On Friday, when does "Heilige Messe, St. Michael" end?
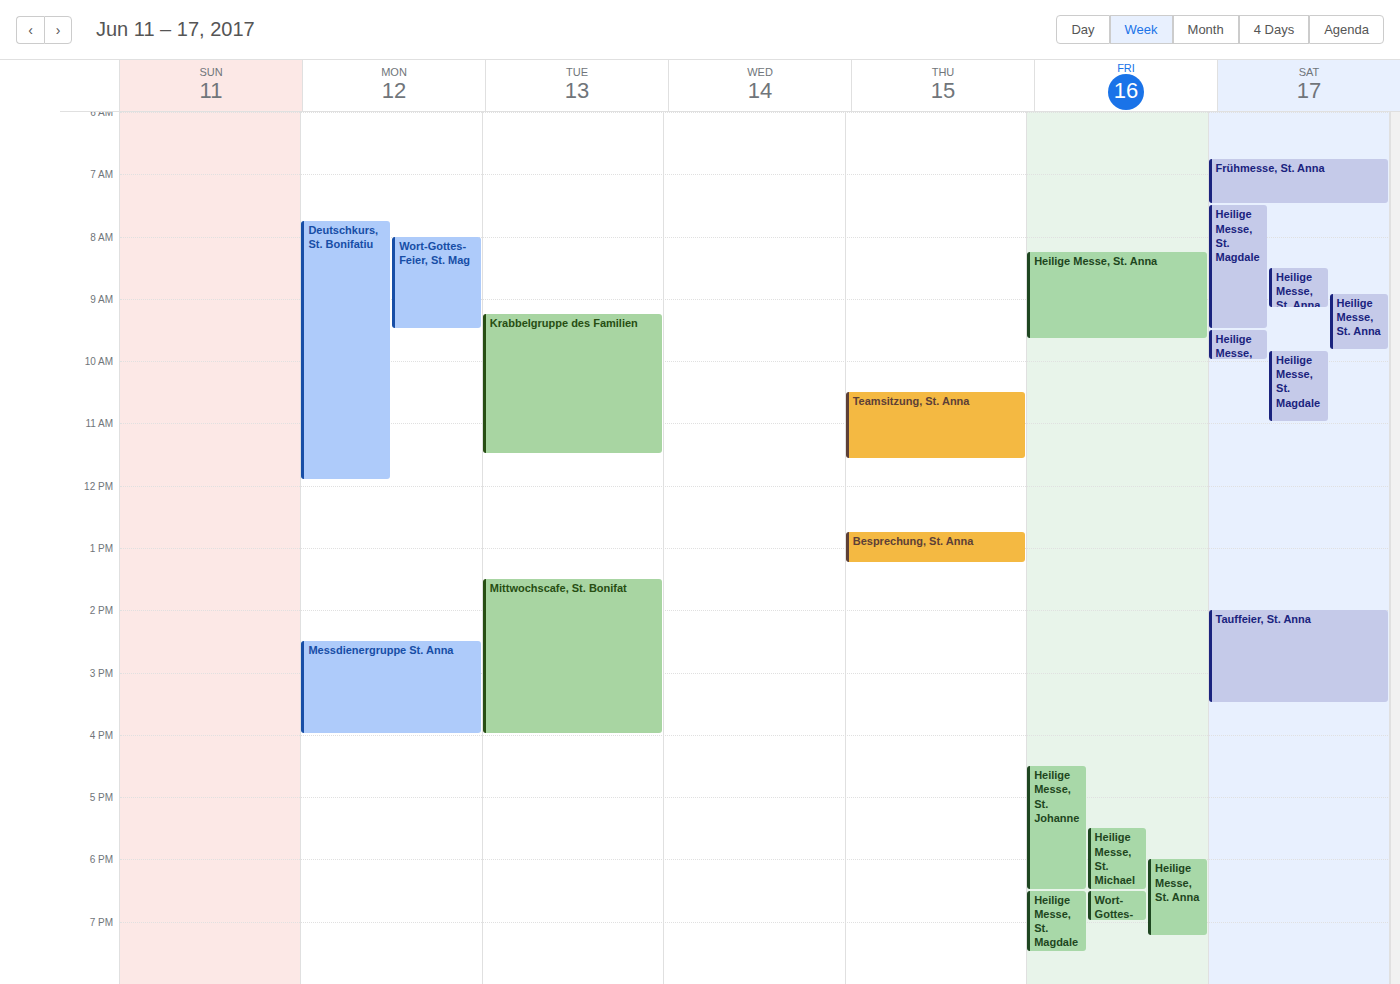
6:30 PM